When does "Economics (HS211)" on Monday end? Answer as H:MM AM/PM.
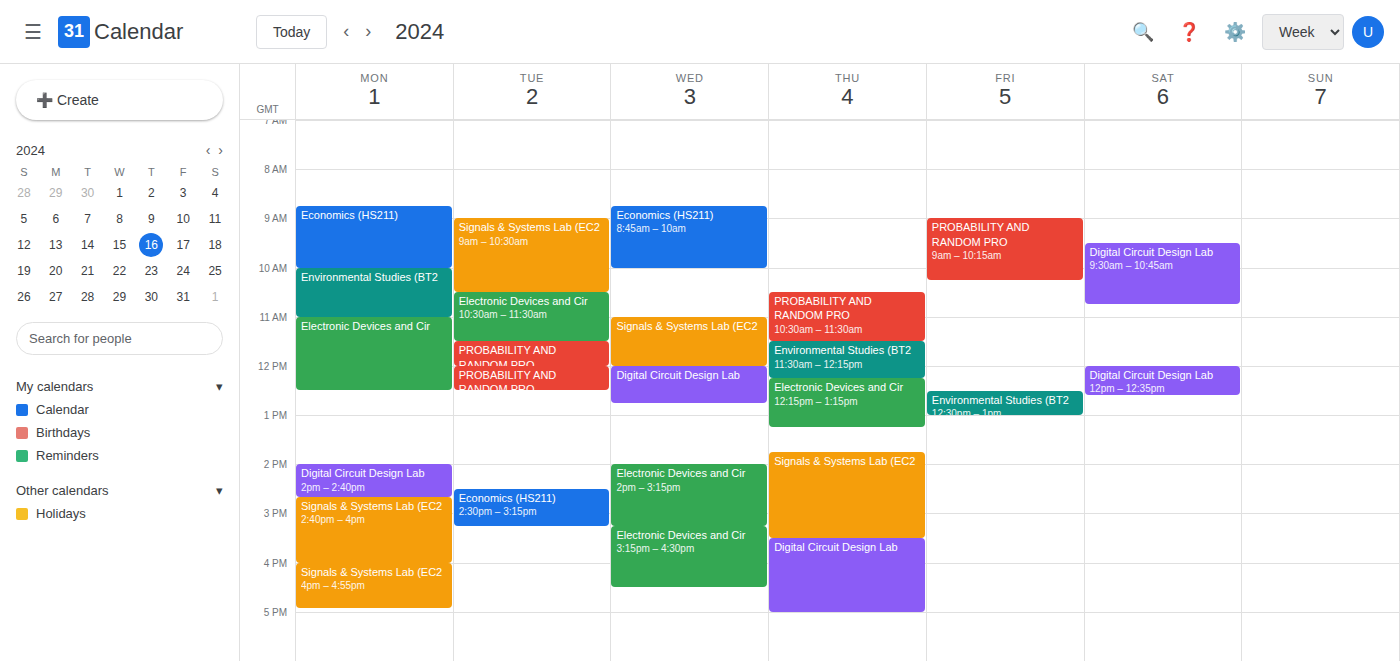
10:00 AM